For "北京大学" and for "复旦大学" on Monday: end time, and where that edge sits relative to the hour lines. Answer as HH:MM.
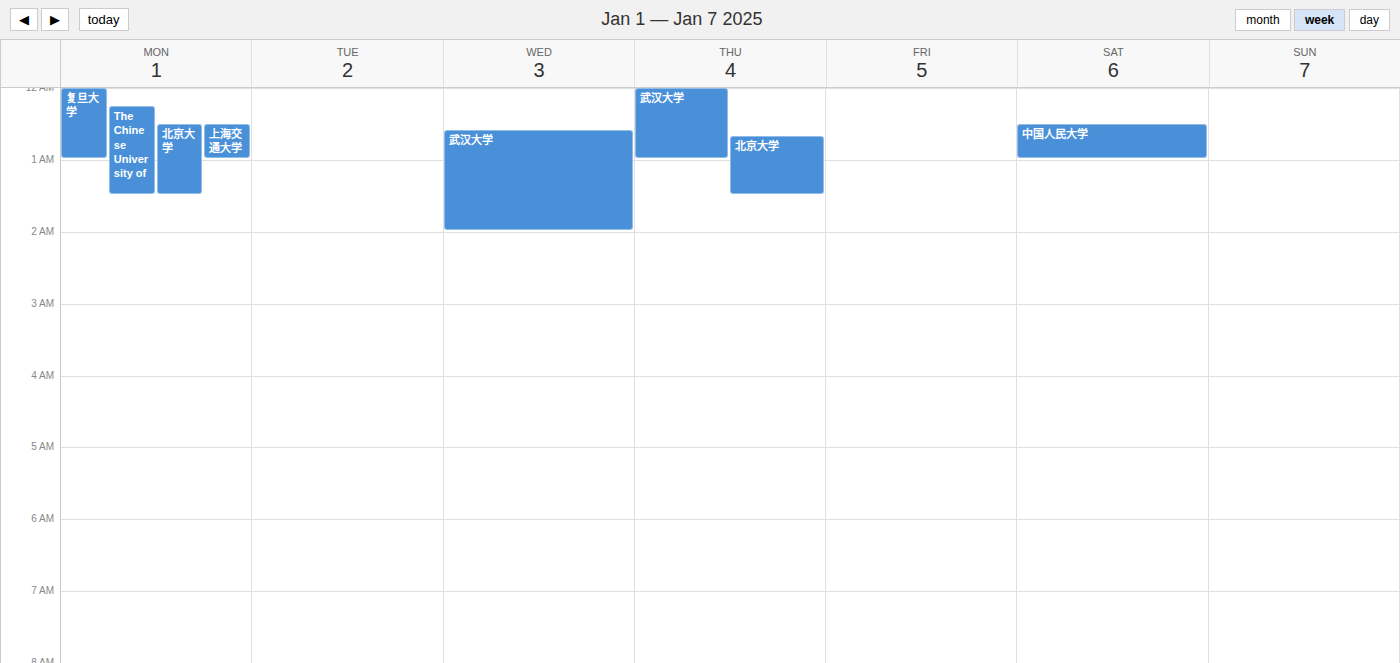
"北京大学": 01:30, halfway between the 01:00 and 02:00 lines. "复旦大学": 01:00, exactly on the 01:00 line.